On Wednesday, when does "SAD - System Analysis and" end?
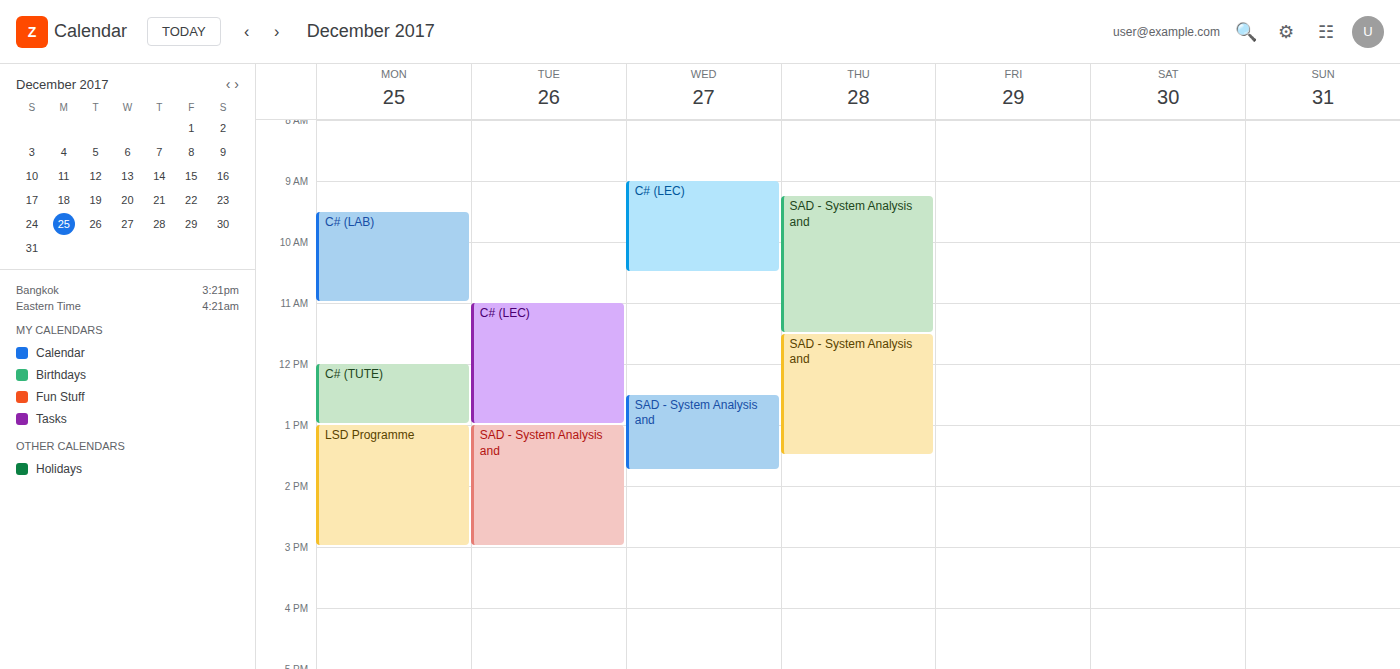
13:45